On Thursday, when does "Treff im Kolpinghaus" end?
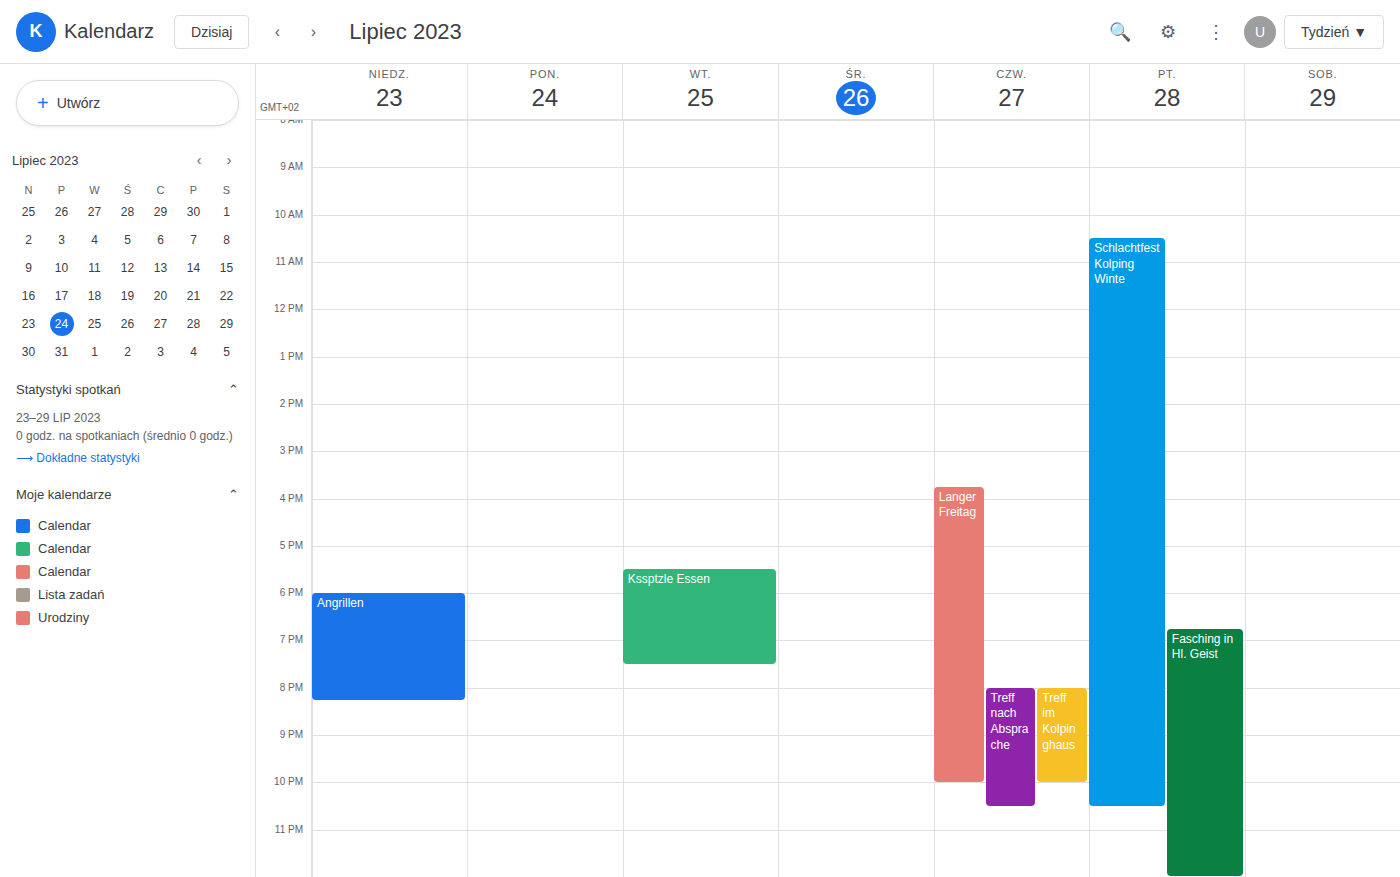
10:00 PM